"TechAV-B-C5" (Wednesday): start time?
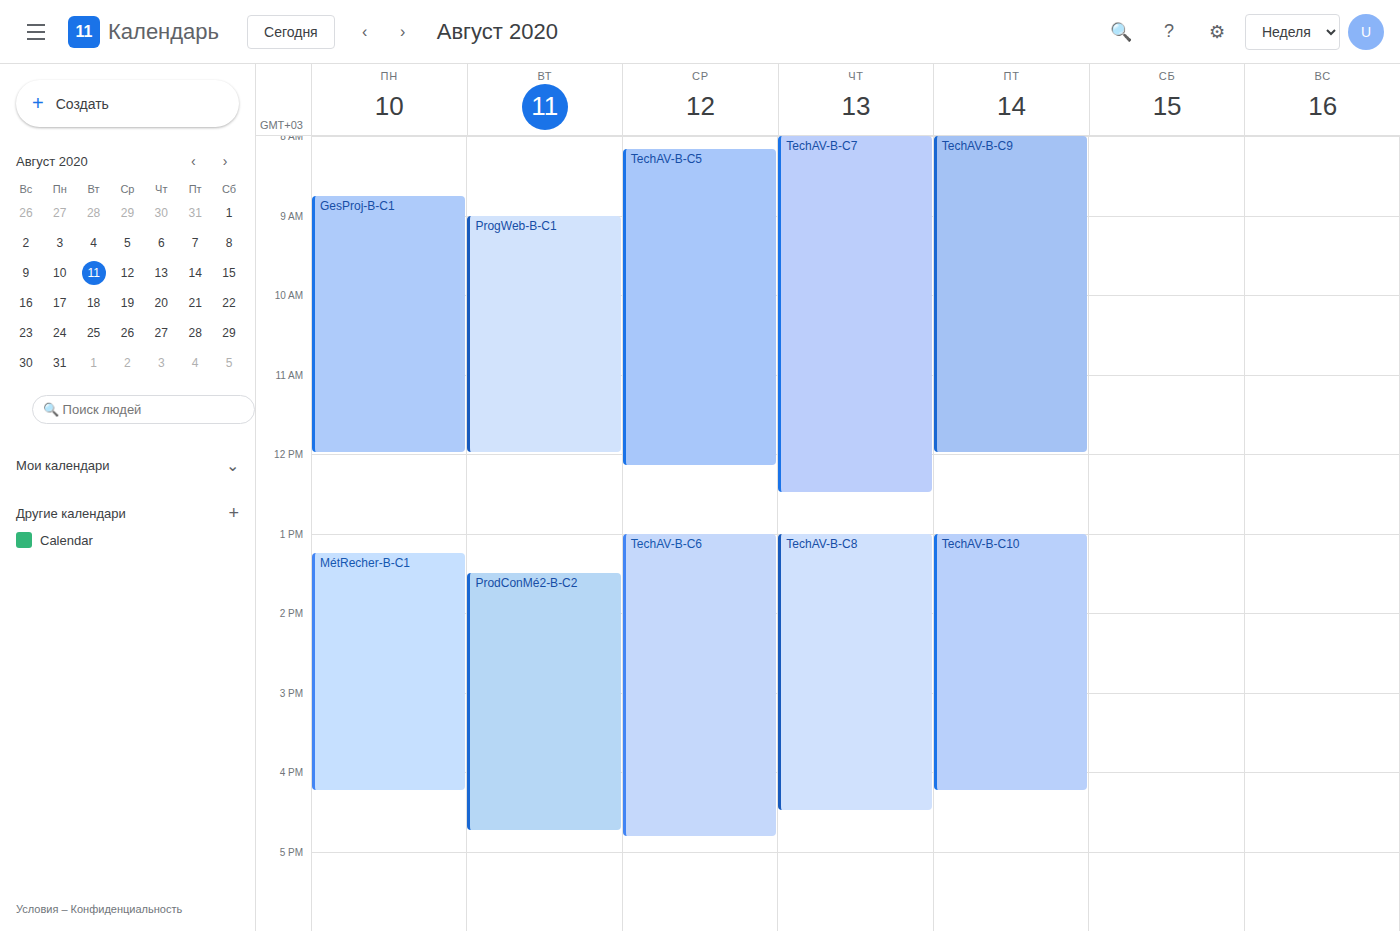
08:10